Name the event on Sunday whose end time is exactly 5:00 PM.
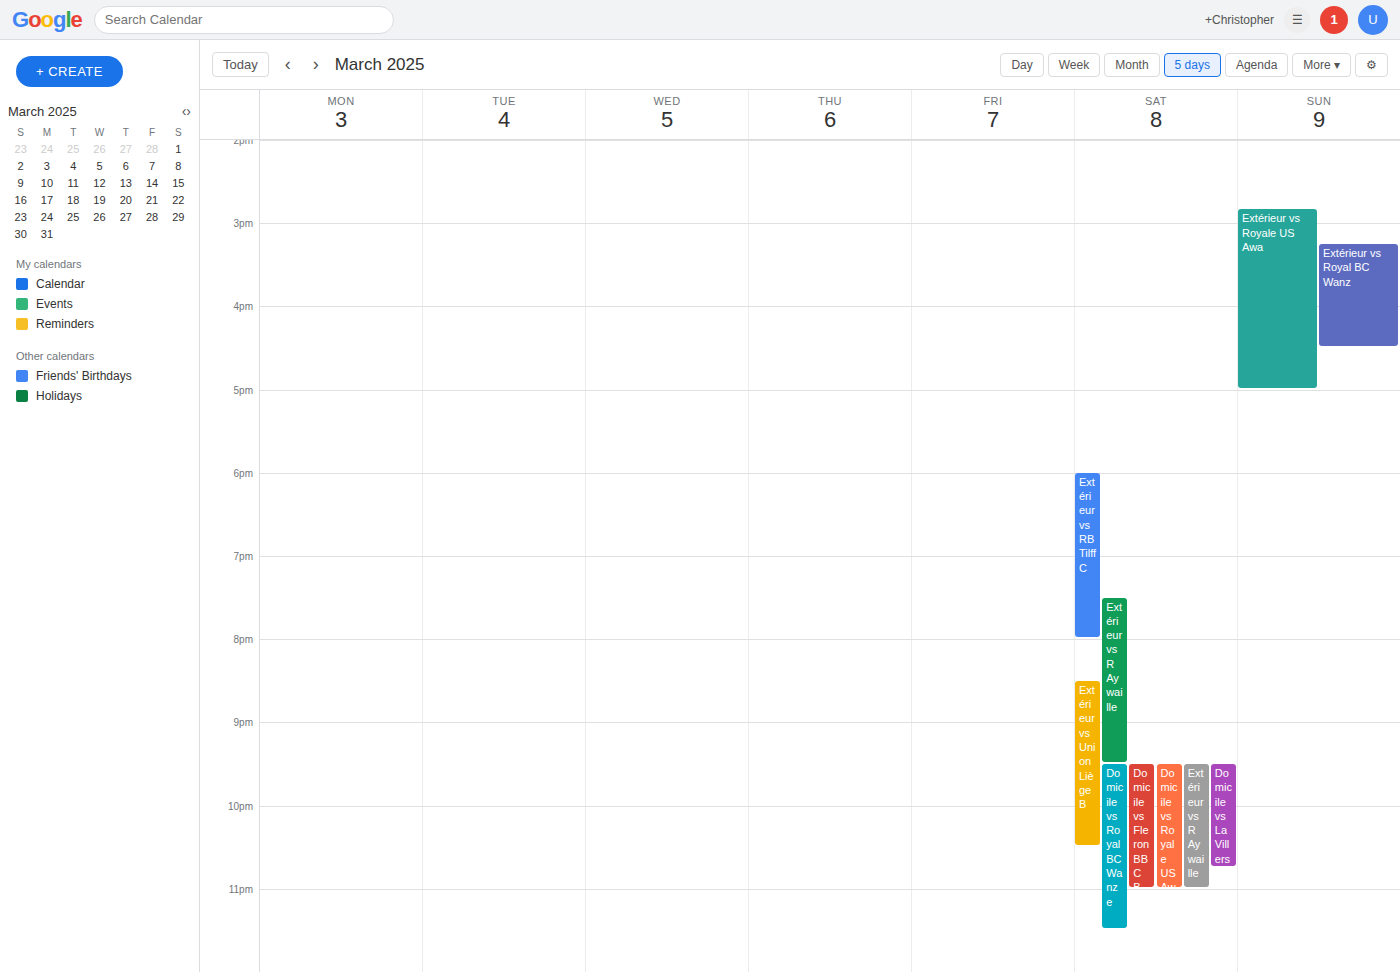
"Extérieur vs Royale US Awa"